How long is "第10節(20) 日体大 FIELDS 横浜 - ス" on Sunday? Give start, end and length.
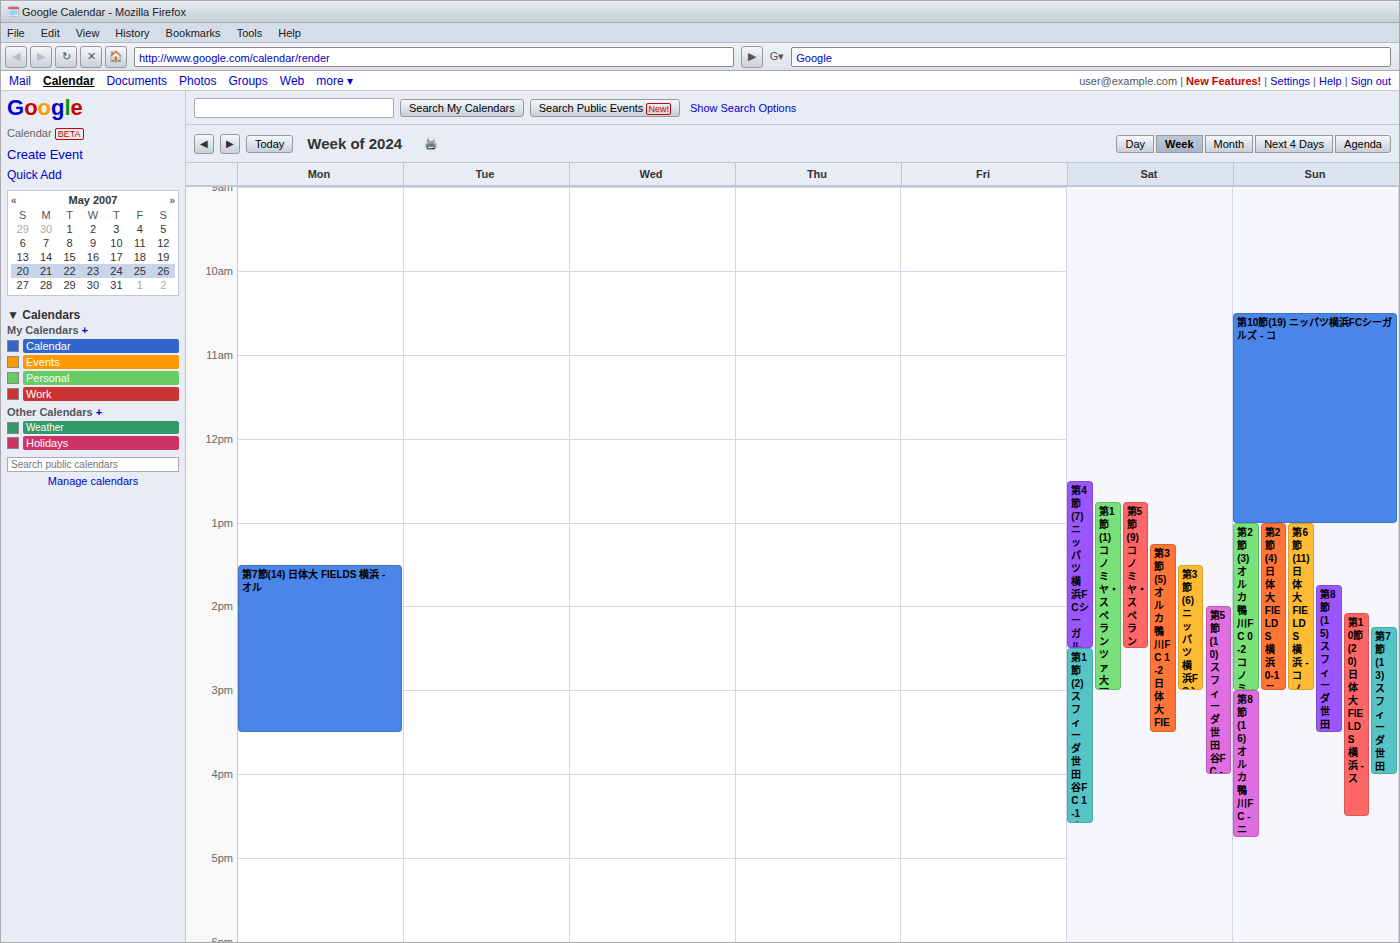
2:05 PM to 4:30 PM, 2 hours 25 minutes